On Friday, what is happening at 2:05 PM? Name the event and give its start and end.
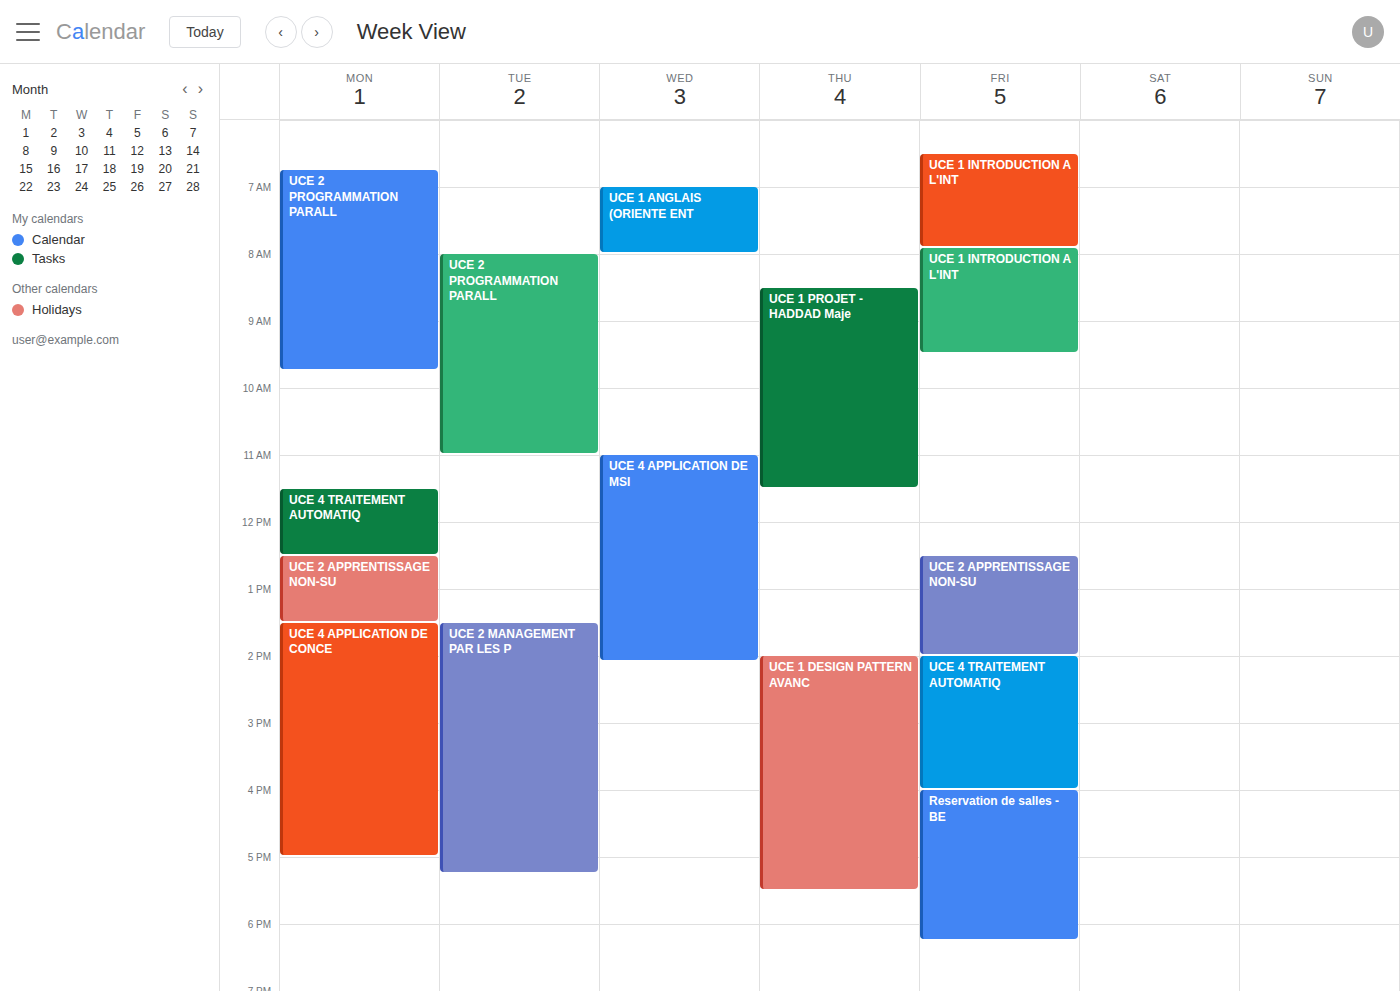
"UCE 4 TRAITEMENT AUTOMATIQ", 2:00 PM to 4:00 PM